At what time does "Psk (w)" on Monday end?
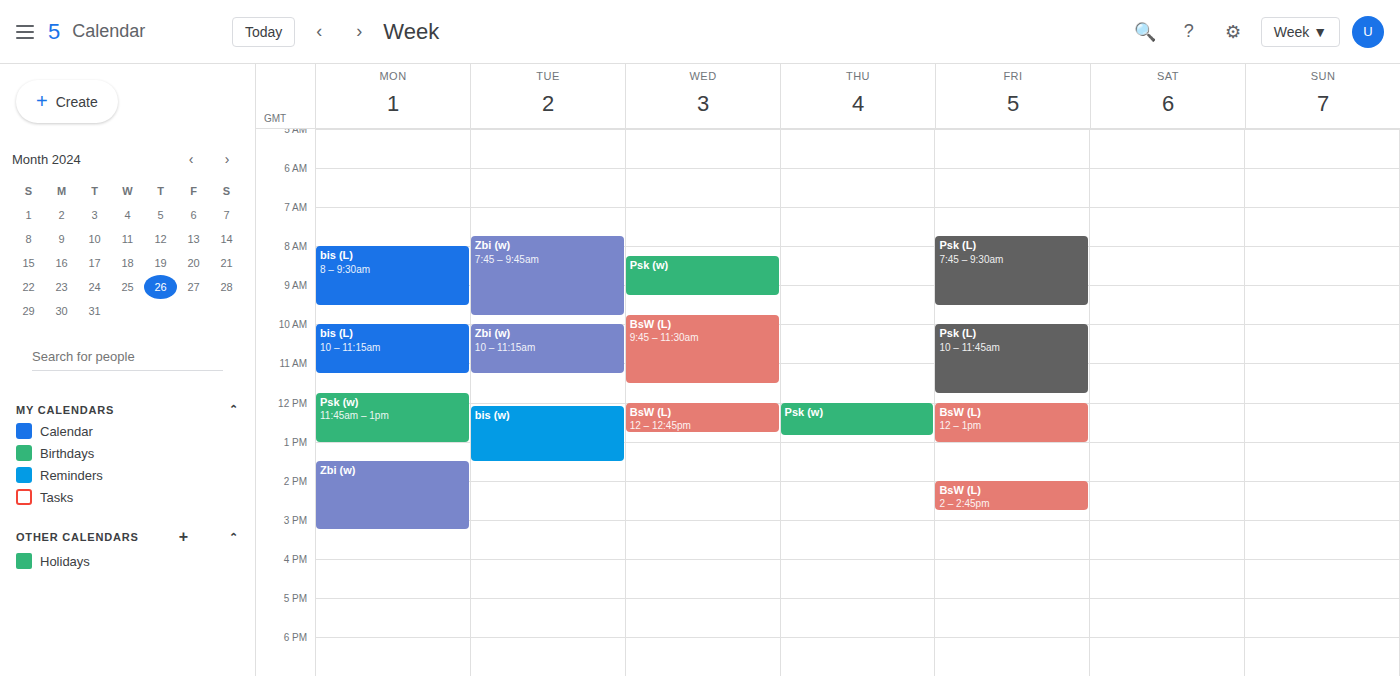
1:00 PM